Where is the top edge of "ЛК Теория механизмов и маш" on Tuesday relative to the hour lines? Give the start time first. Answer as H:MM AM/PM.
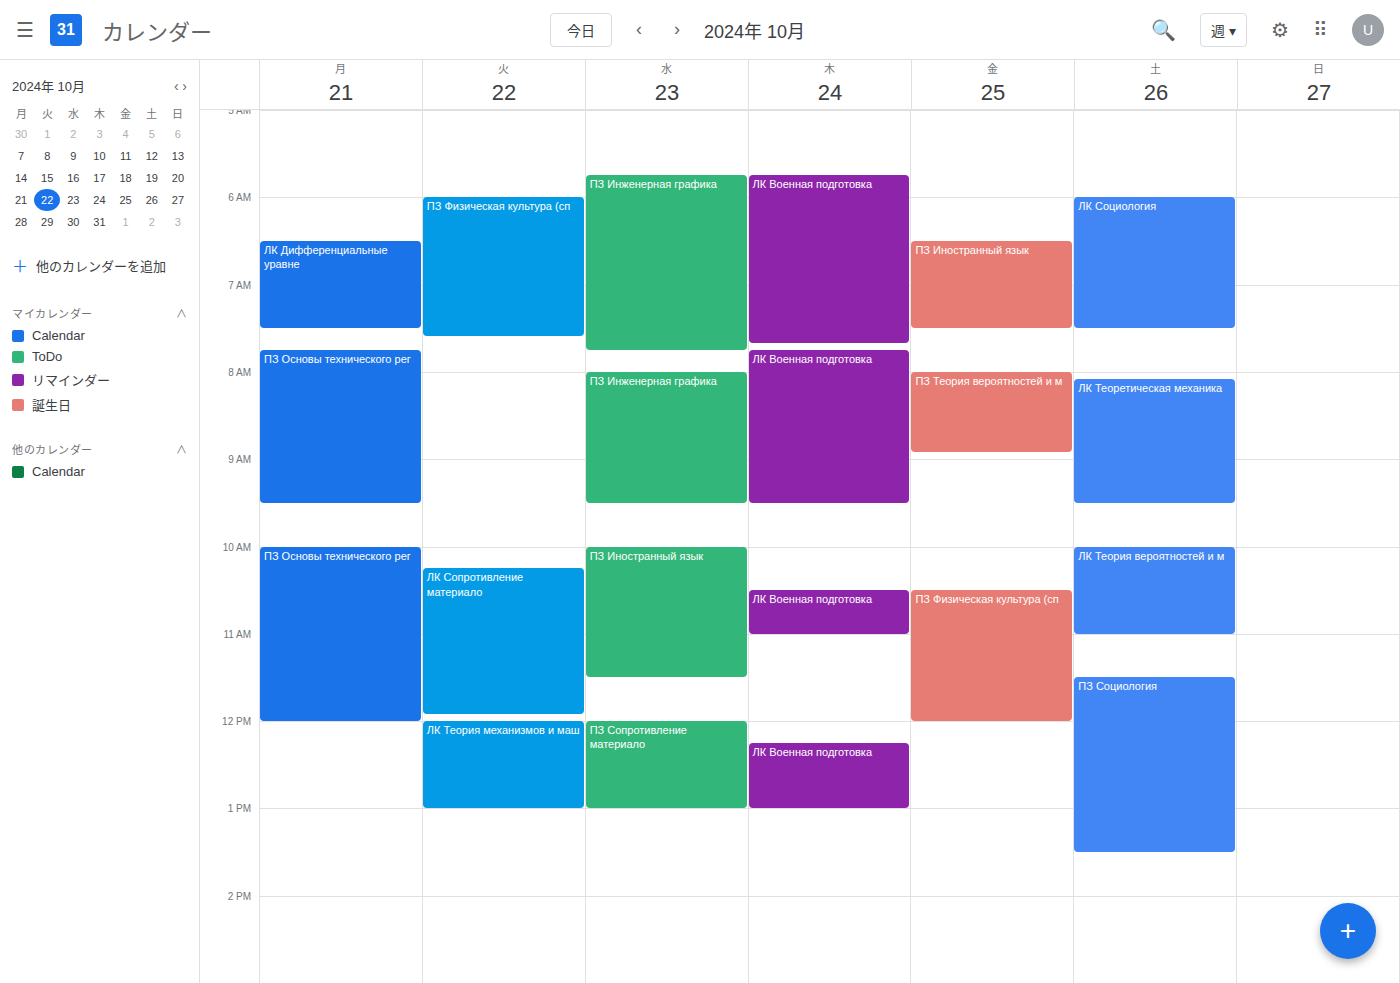
12:00 PM -- exactly on the 12 PM line.